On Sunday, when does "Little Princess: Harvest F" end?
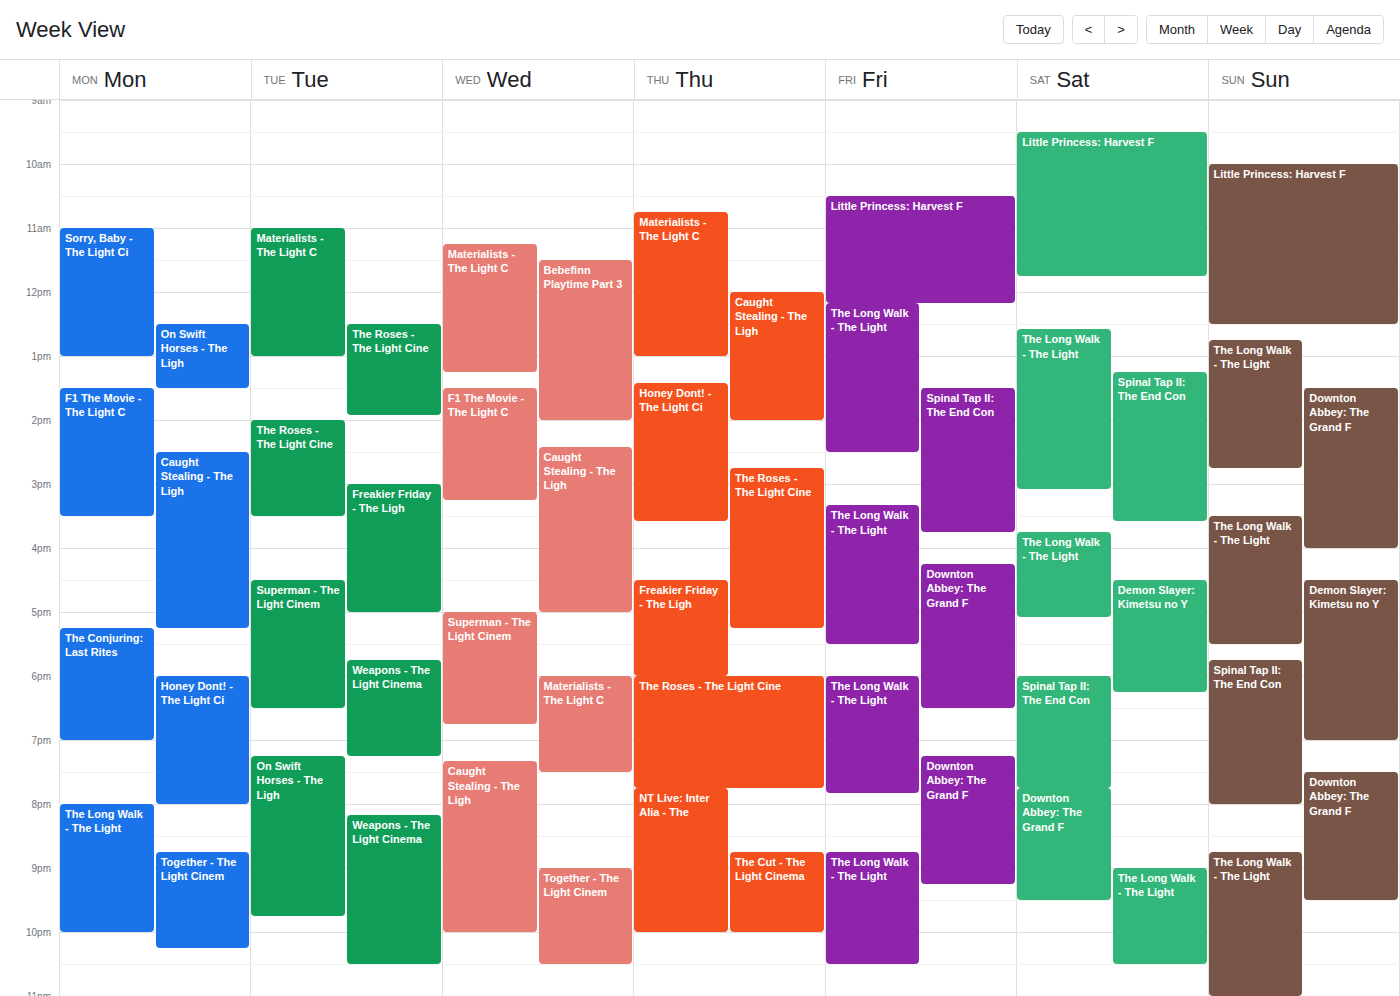
12:30 PM